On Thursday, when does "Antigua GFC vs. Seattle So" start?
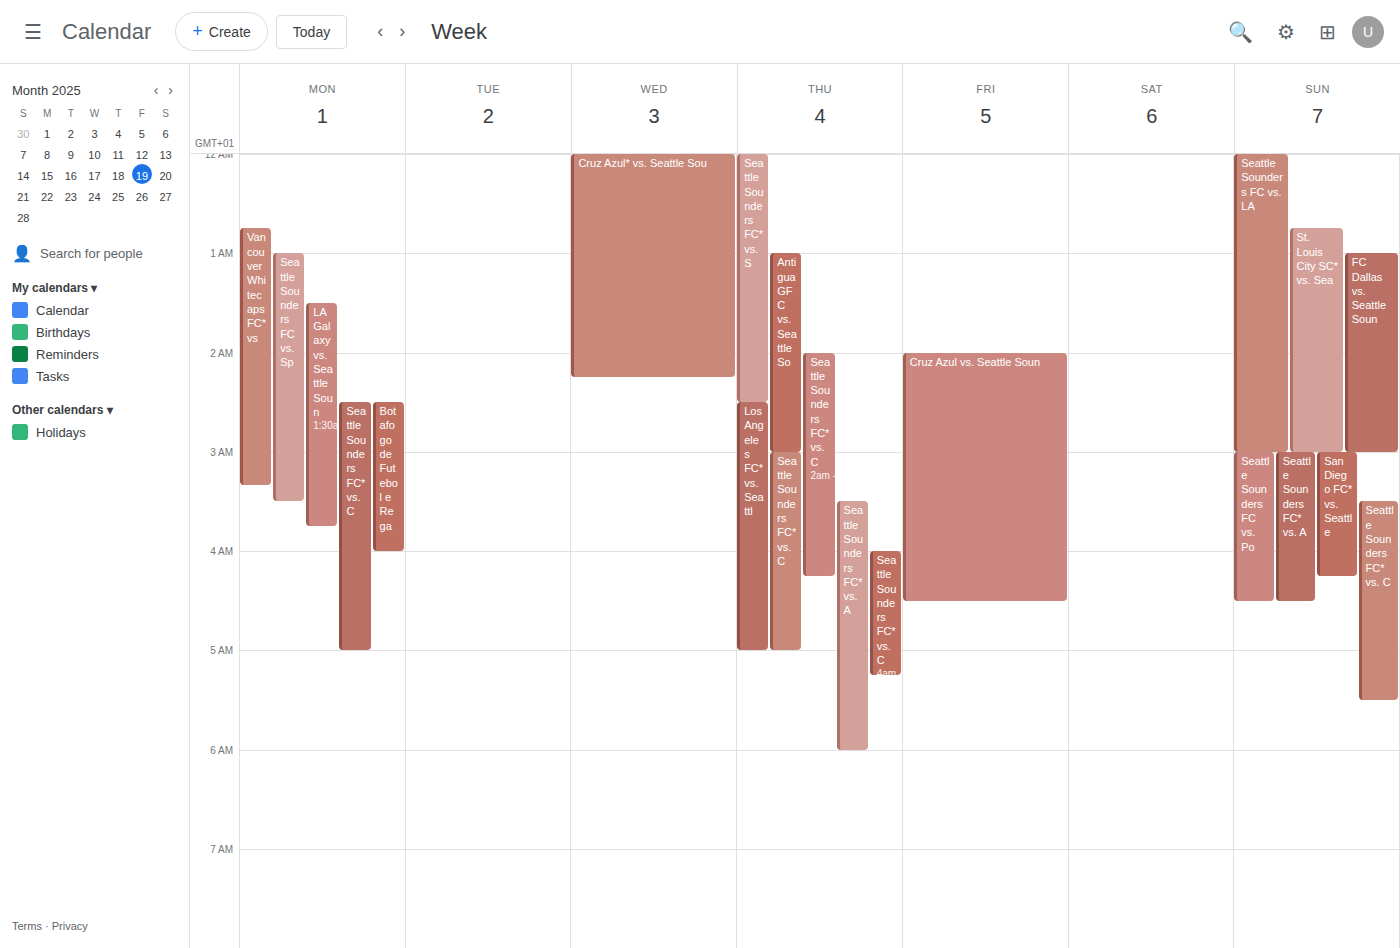
1:00 AM